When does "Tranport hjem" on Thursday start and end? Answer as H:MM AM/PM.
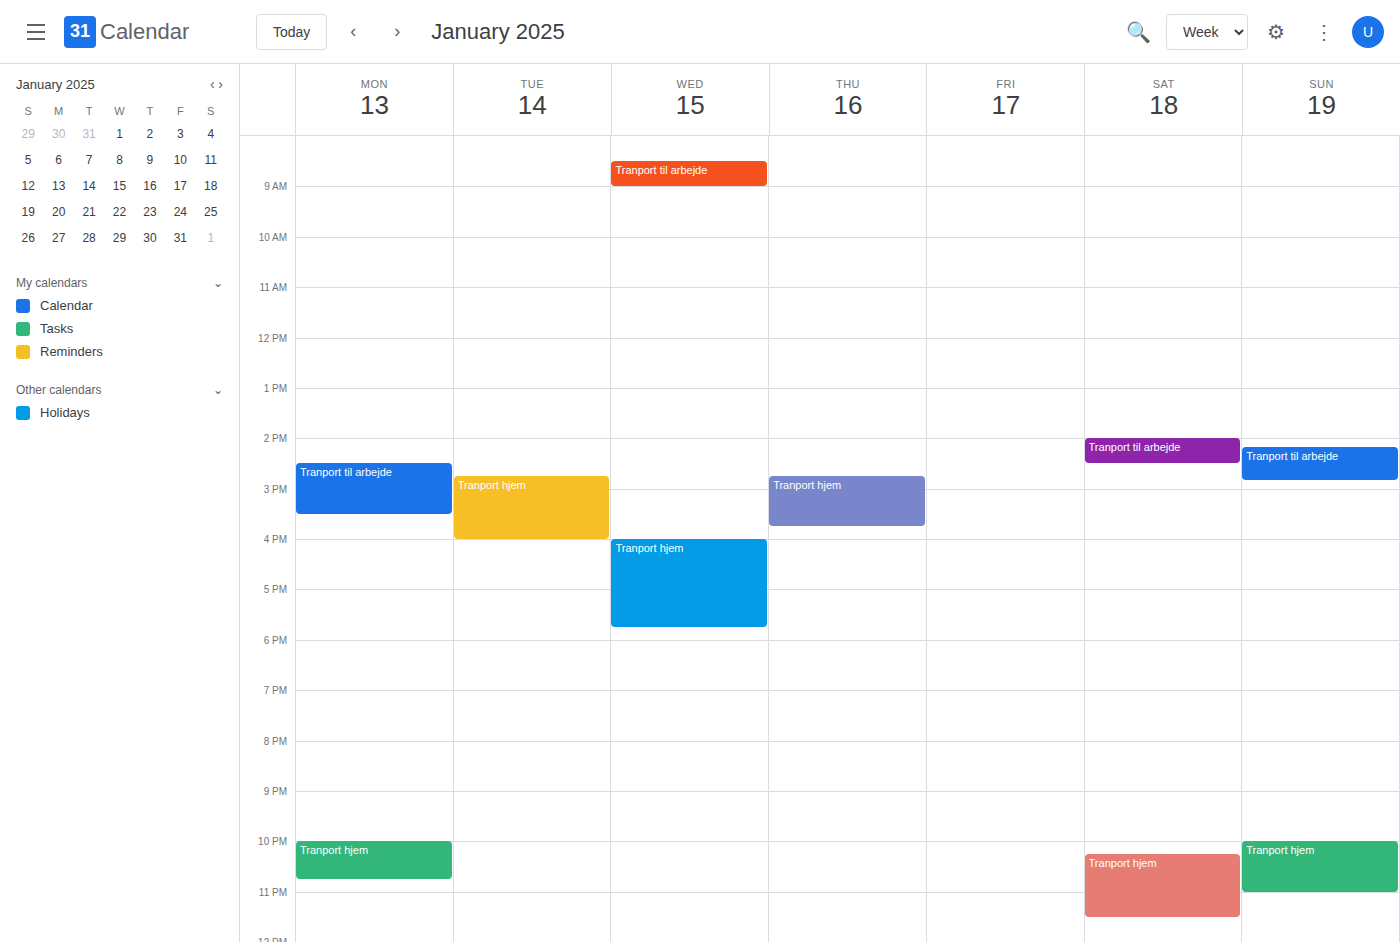
2:45 PM to 3:45 PM